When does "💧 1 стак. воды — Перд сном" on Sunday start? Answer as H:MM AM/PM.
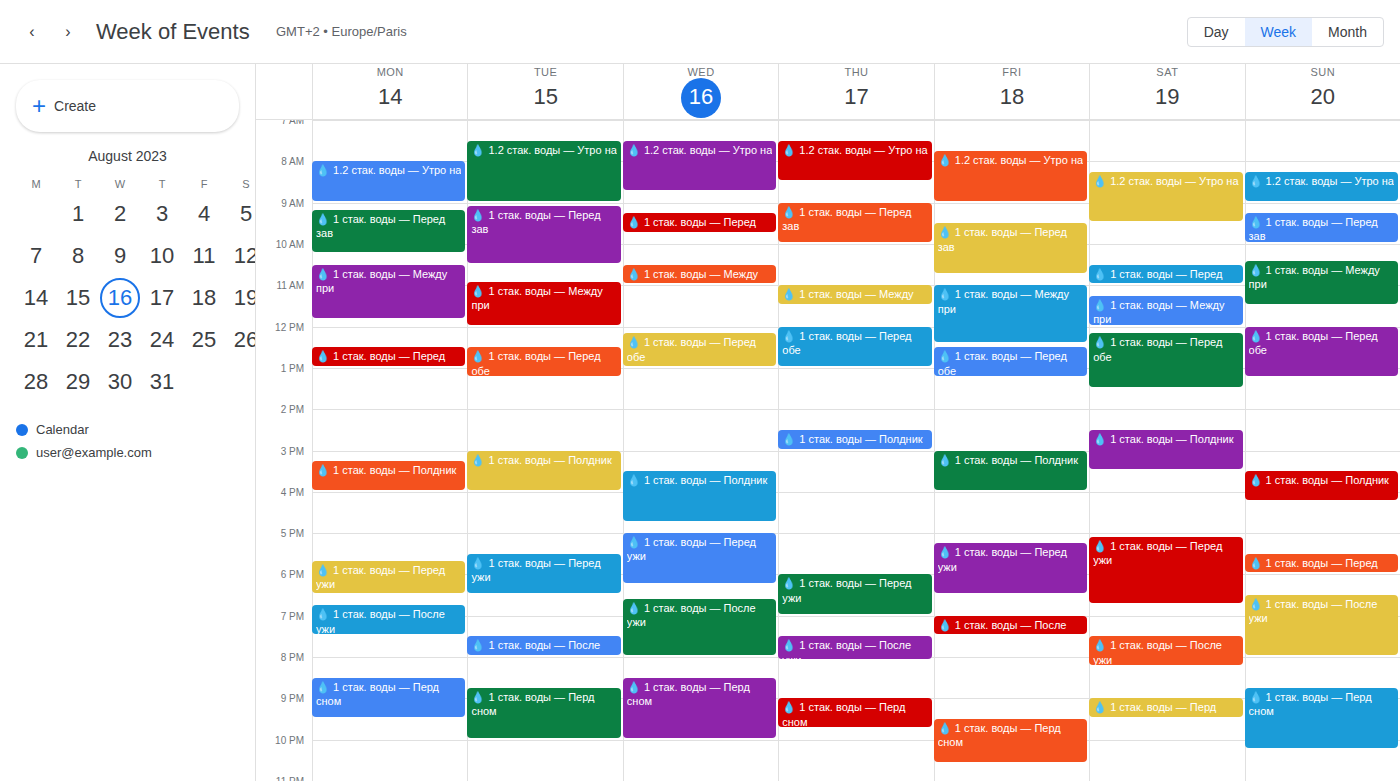
8:45 PM